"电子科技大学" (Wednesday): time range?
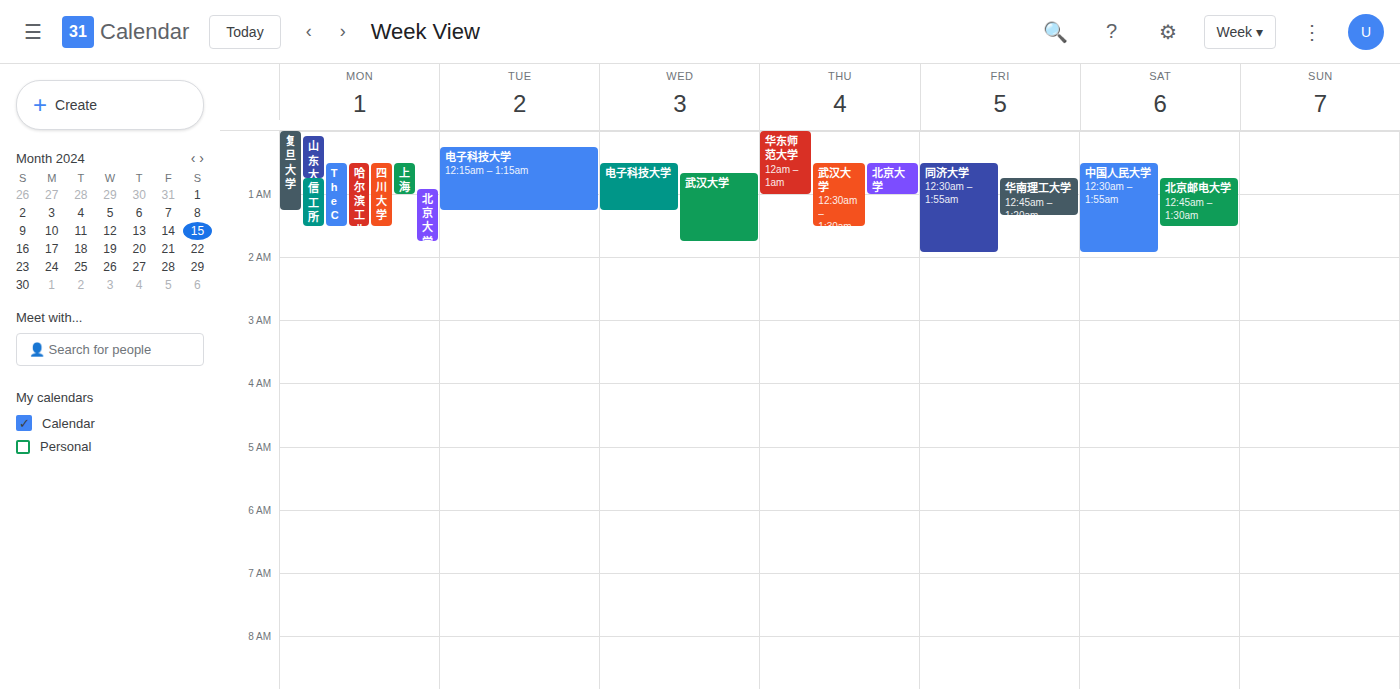
12:30 AM to 1:15 AM